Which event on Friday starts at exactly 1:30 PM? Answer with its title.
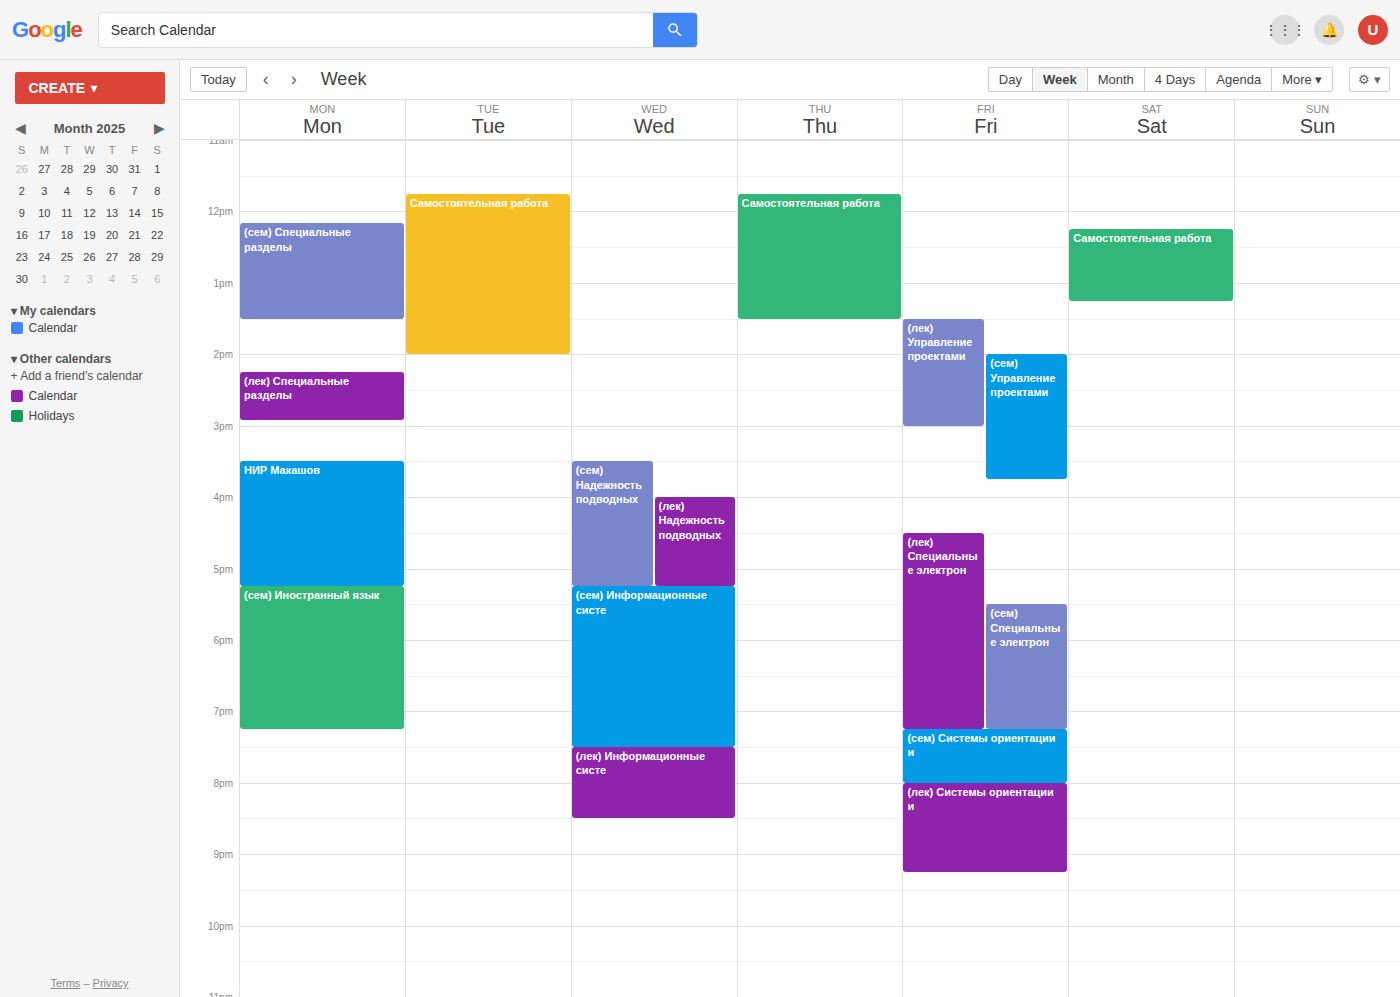
"(лек) Управление проектами"